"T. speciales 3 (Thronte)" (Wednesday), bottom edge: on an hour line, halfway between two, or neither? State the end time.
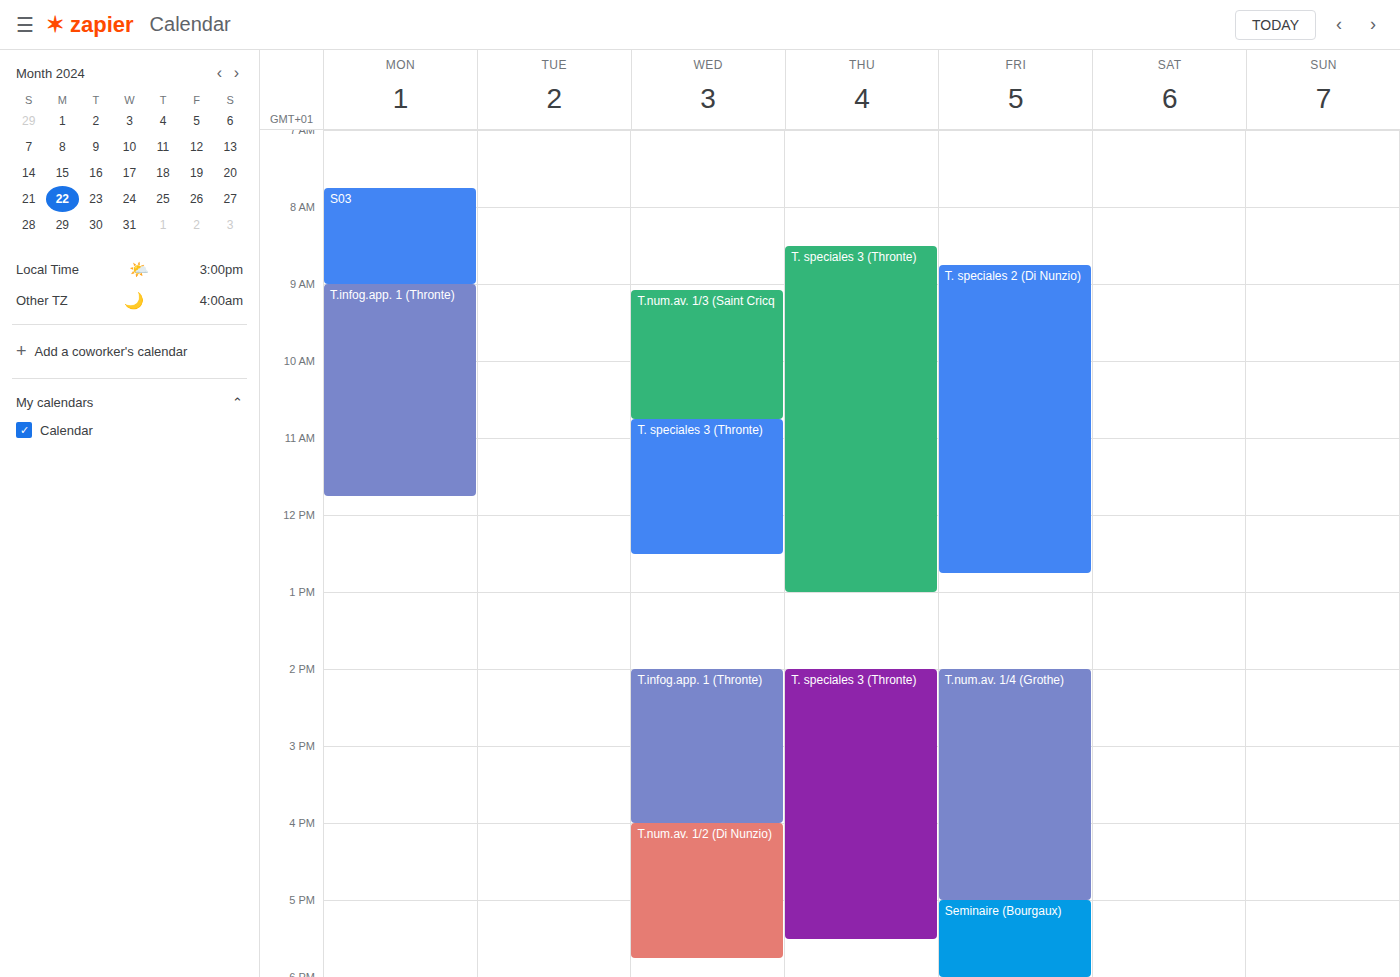
12:30 -- halfway between the 12:00 and 13:00 lines.